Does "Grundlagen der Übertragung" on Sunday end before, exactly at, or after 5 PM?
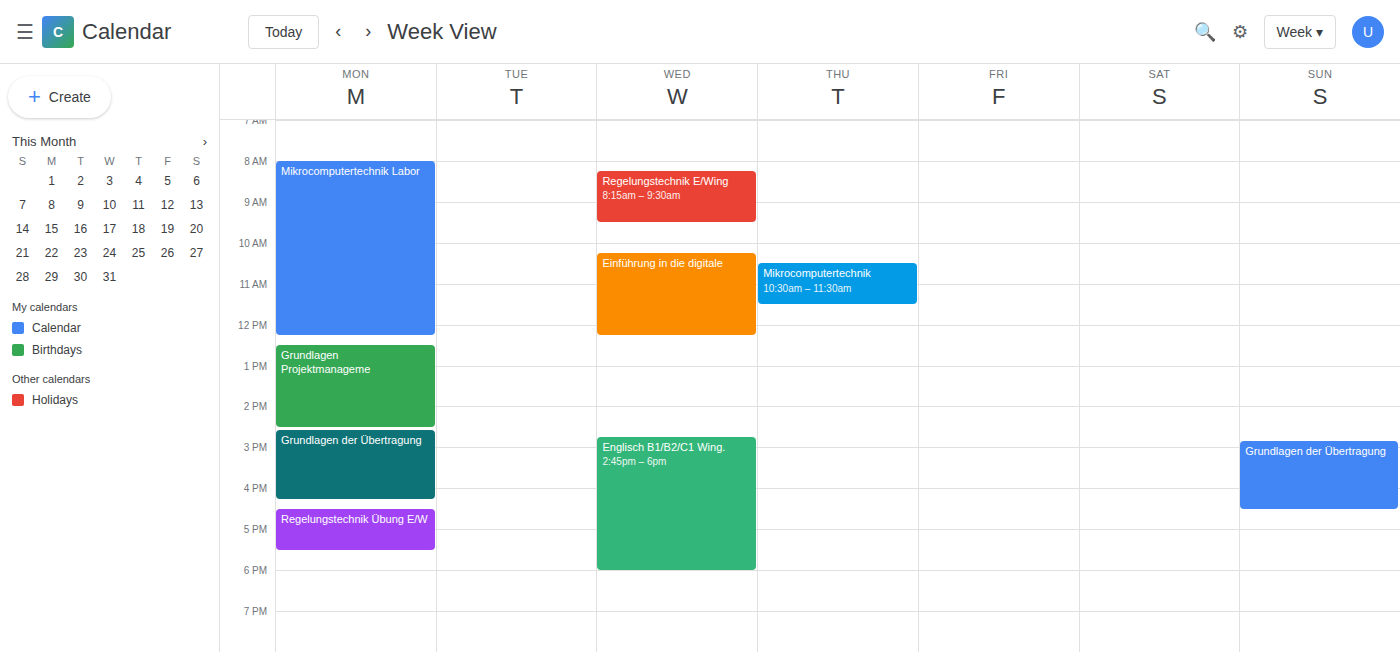
4:30 PM -- before 5 PM, 30 minutes above the 5 PM line.